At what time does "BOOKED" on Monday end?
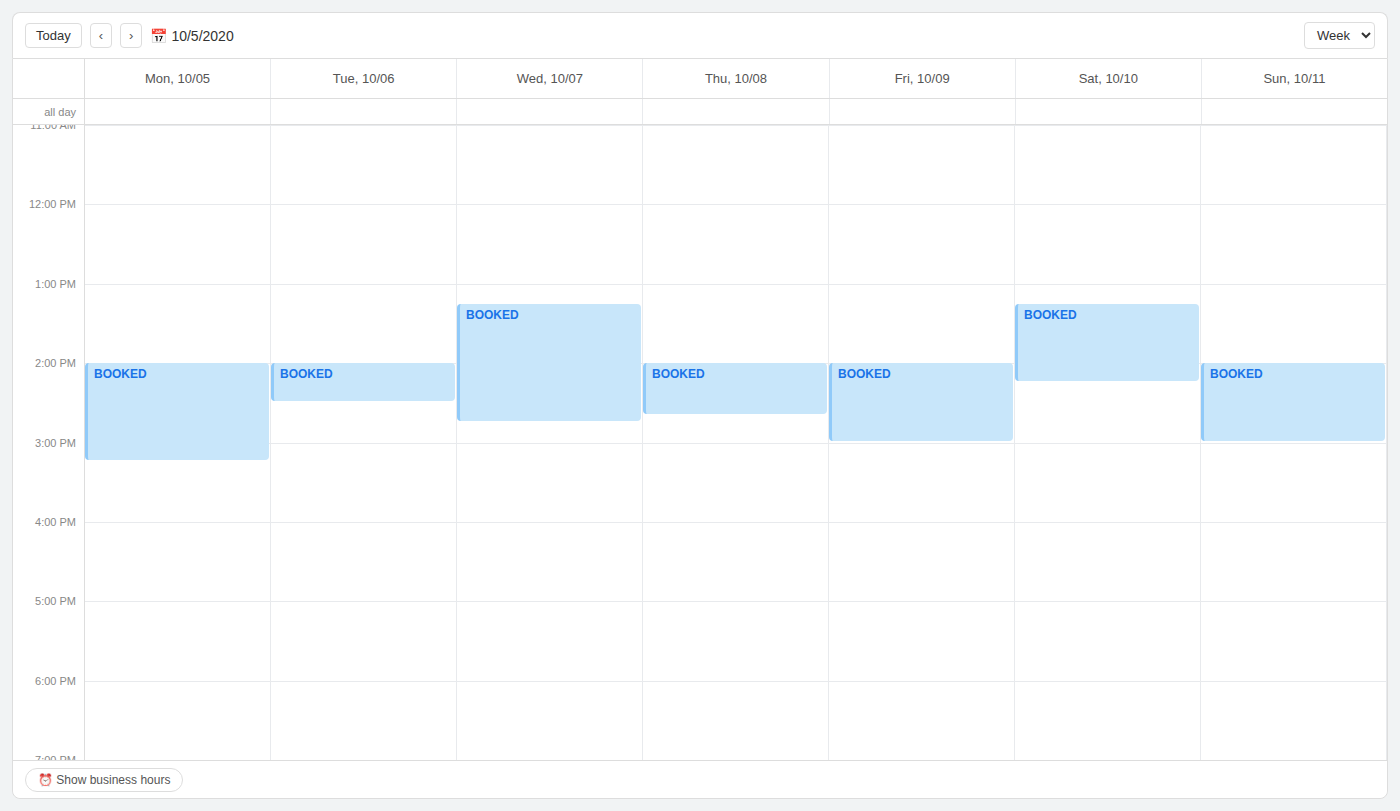
3:15 PM